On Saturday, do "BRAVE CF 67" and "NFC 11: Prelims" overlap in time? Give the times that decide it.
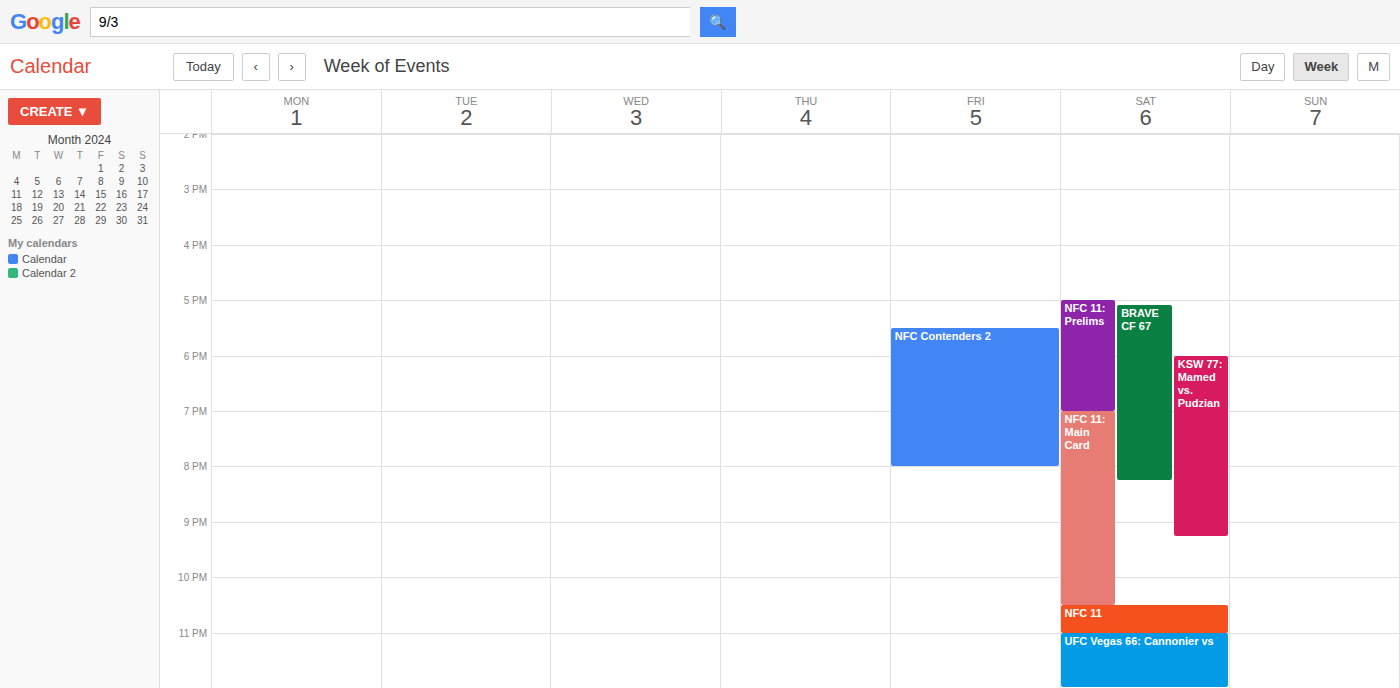
"BRAVE CF 67" starts at 5:05 PM, before "NFC 11: Prelims" ends at 7:00 PM -- they overlap.